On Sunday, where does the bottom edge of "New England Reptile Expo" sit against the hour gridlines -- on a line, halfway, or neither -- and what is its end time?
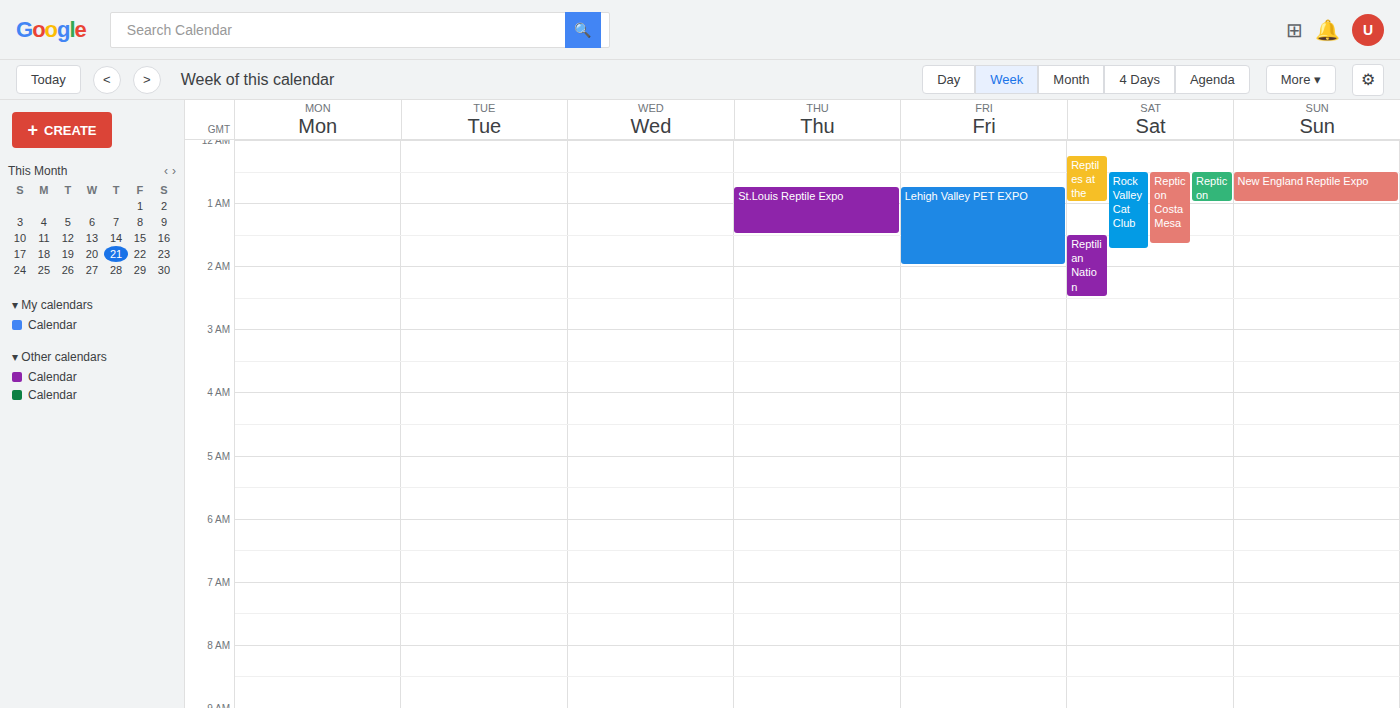
01:00 -- exactly on the 01:00 line.